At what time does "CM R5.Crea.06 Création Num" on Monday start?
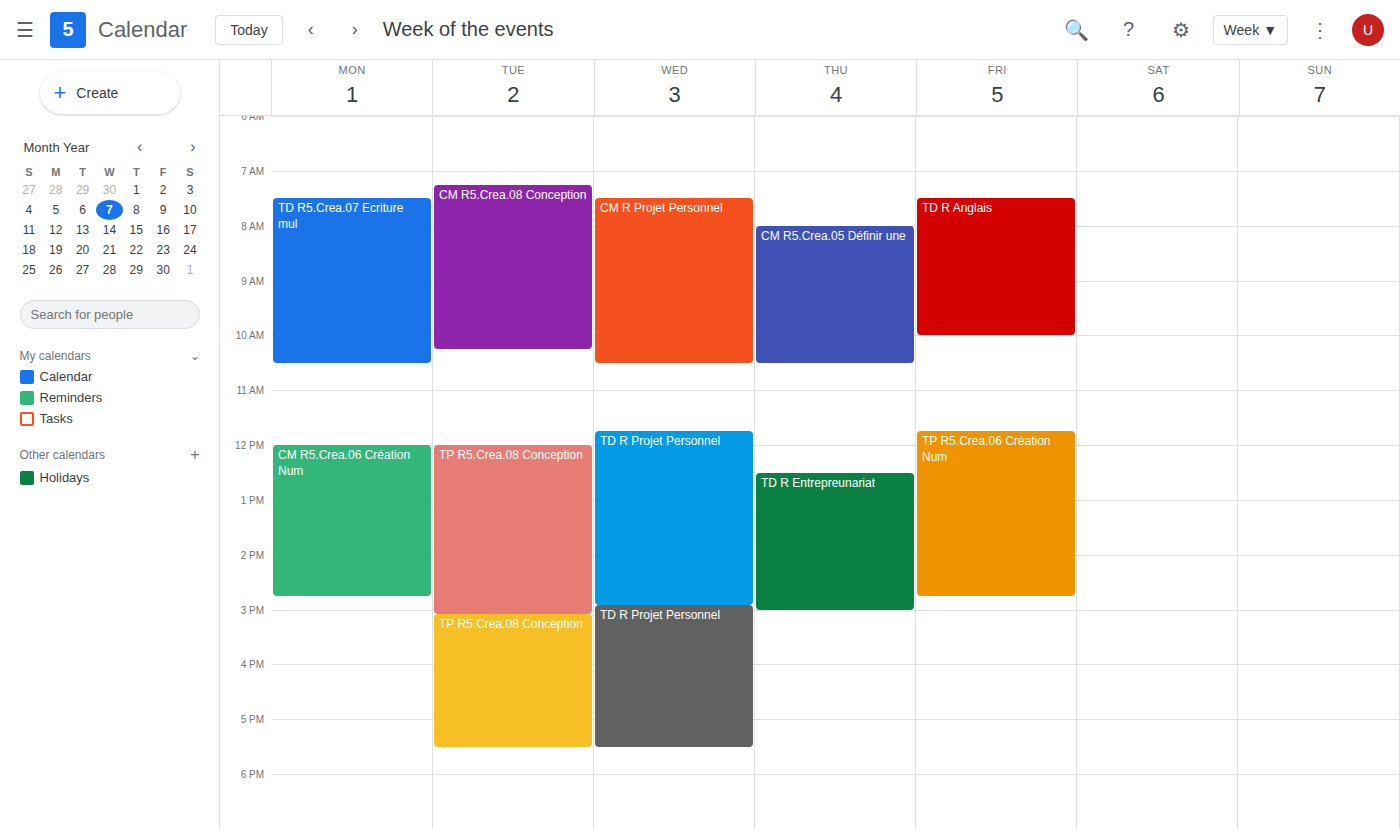
12:00 PM